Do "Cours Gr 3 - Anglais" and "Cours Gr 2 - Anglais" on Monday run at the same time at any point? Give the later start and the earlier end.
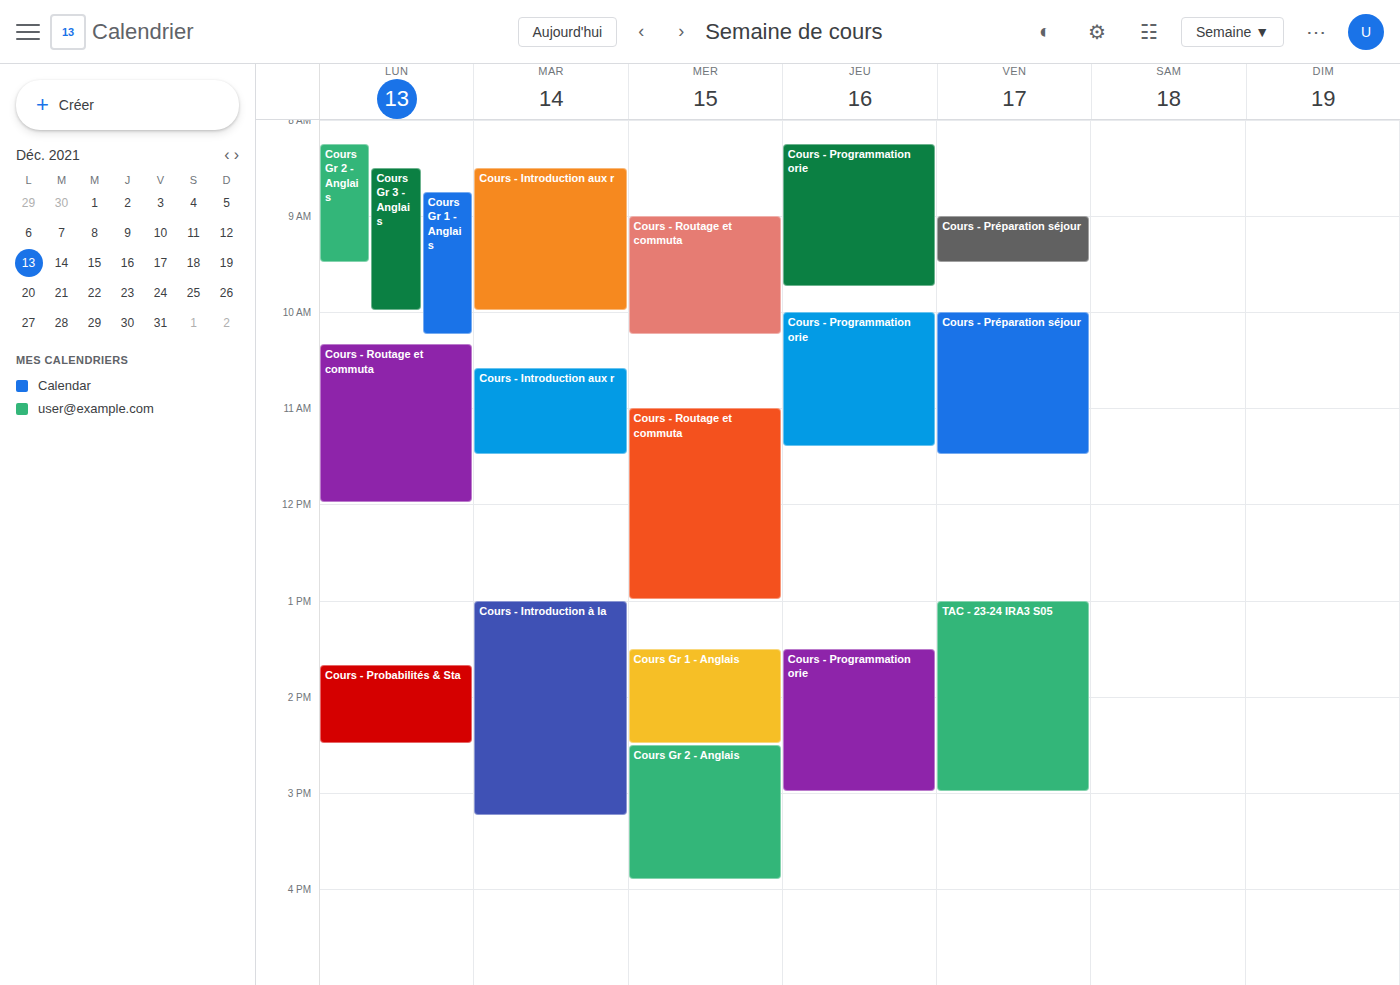
"Cours Gr 3 - Anglais" starts at 8:30 AM, before "Cours Gr 2 - Anglais" ends at 9:30 AM -- they overlap.